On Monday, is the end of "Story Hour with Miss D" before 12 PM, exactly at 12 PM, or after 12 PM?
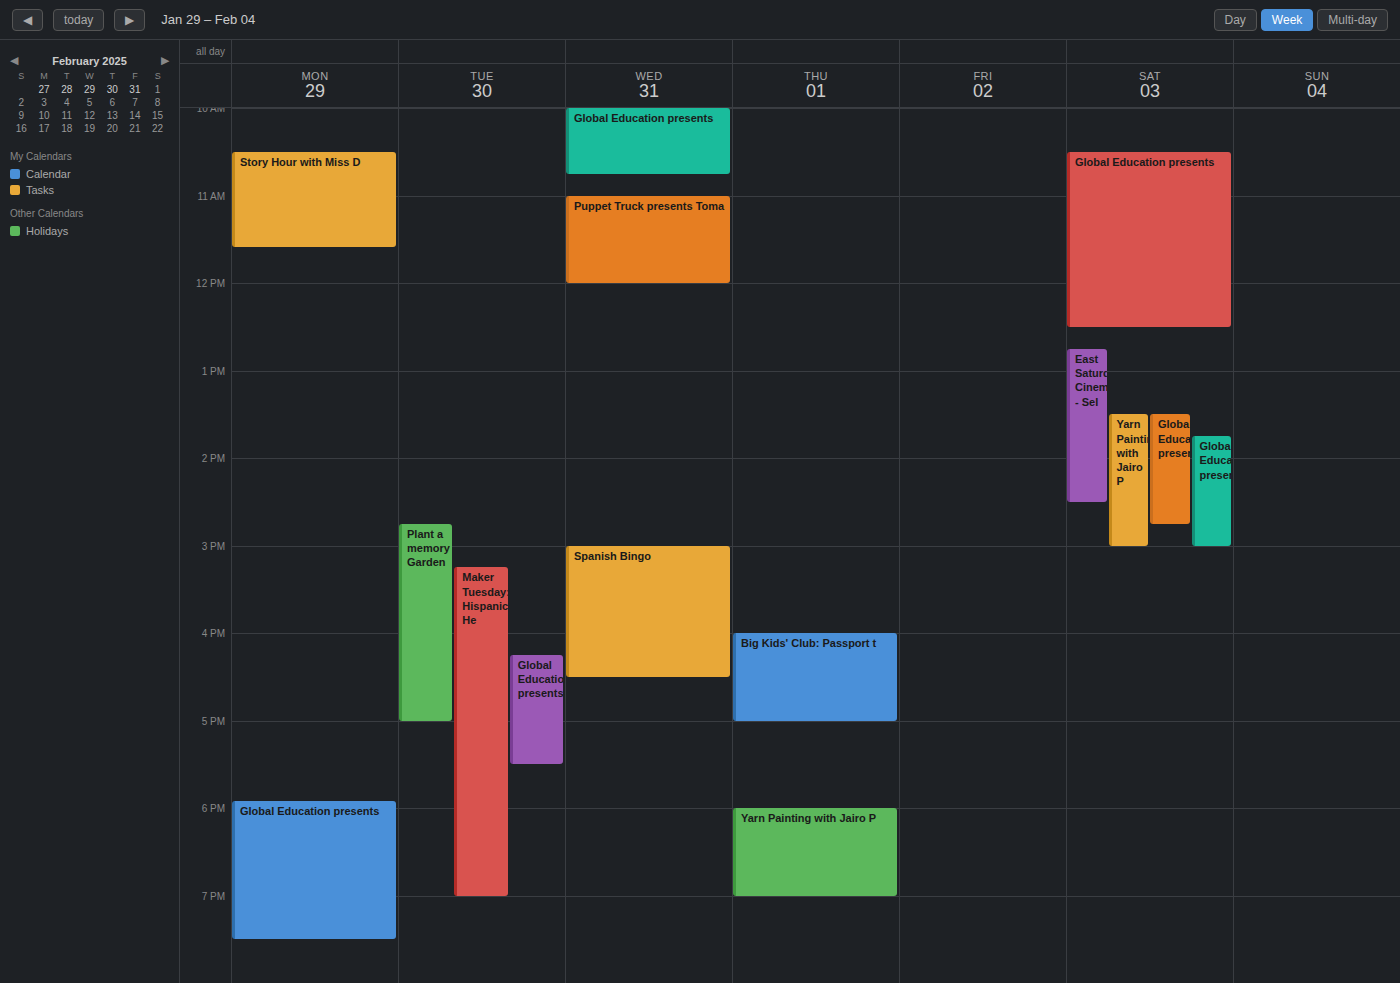
11:35 AM -- before 12 PM, 25 minutes above the 12 PM line.